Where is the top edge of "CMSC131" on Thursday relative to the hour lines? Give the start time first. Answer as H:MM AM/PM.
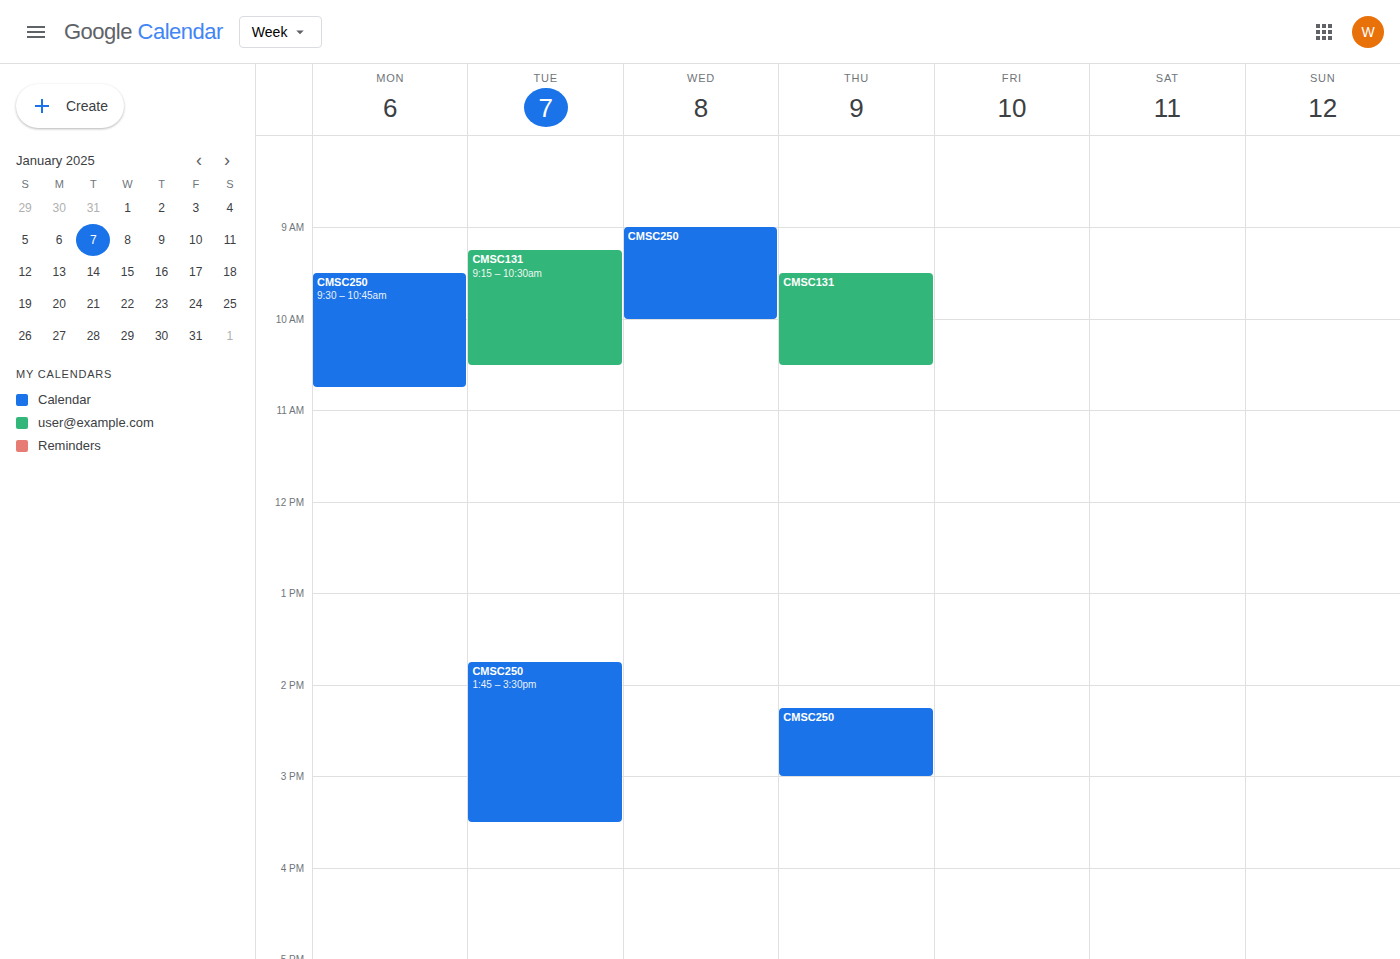
9:30 AM -- halfway between the 9 AM and 10 AM lines.